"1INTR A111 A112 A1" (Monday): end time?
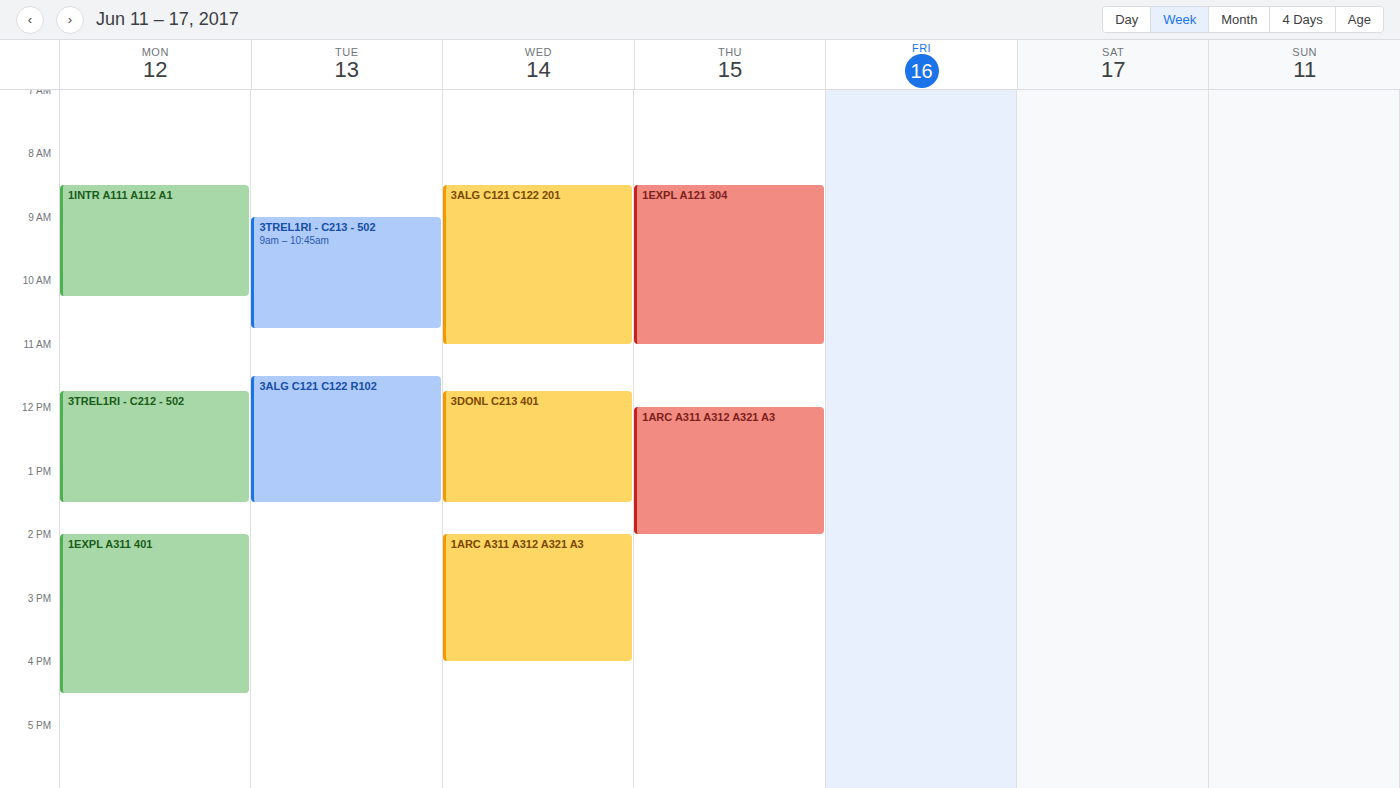
10:15 AM